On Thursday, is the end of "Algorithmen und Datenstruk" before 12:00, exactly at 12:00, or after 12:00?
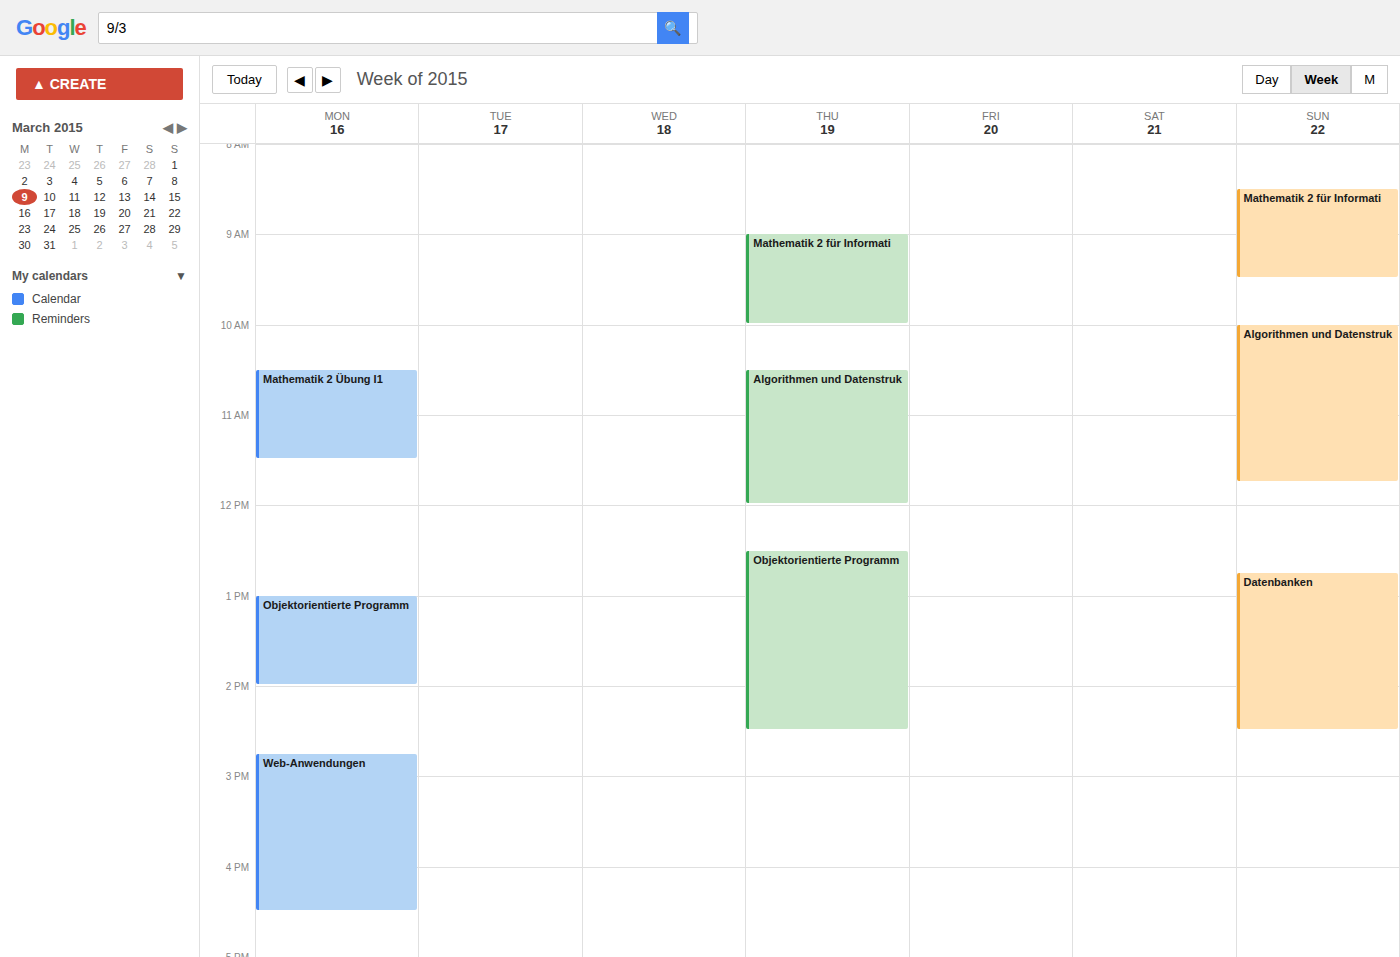
12:00 -- exactly at 12:00, on the 12:00 line.